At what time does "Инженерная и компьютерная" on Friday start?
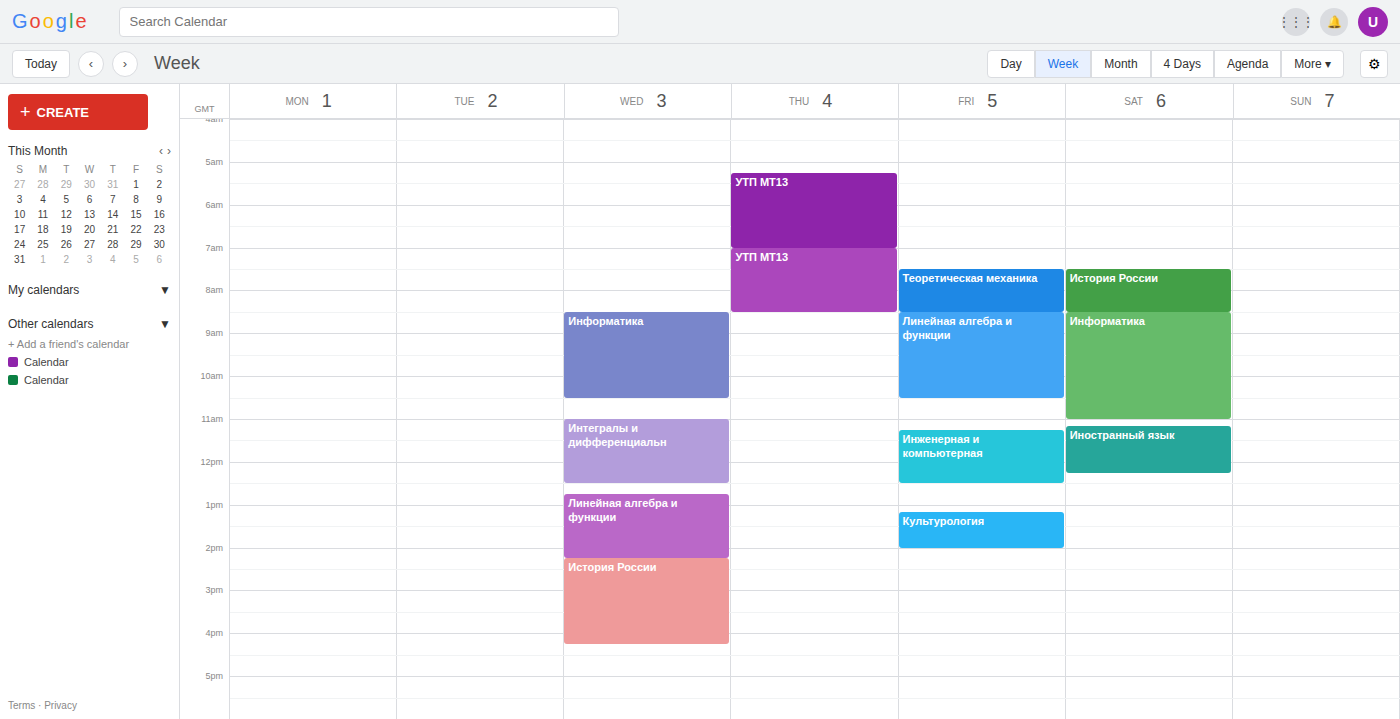
11:15 AM